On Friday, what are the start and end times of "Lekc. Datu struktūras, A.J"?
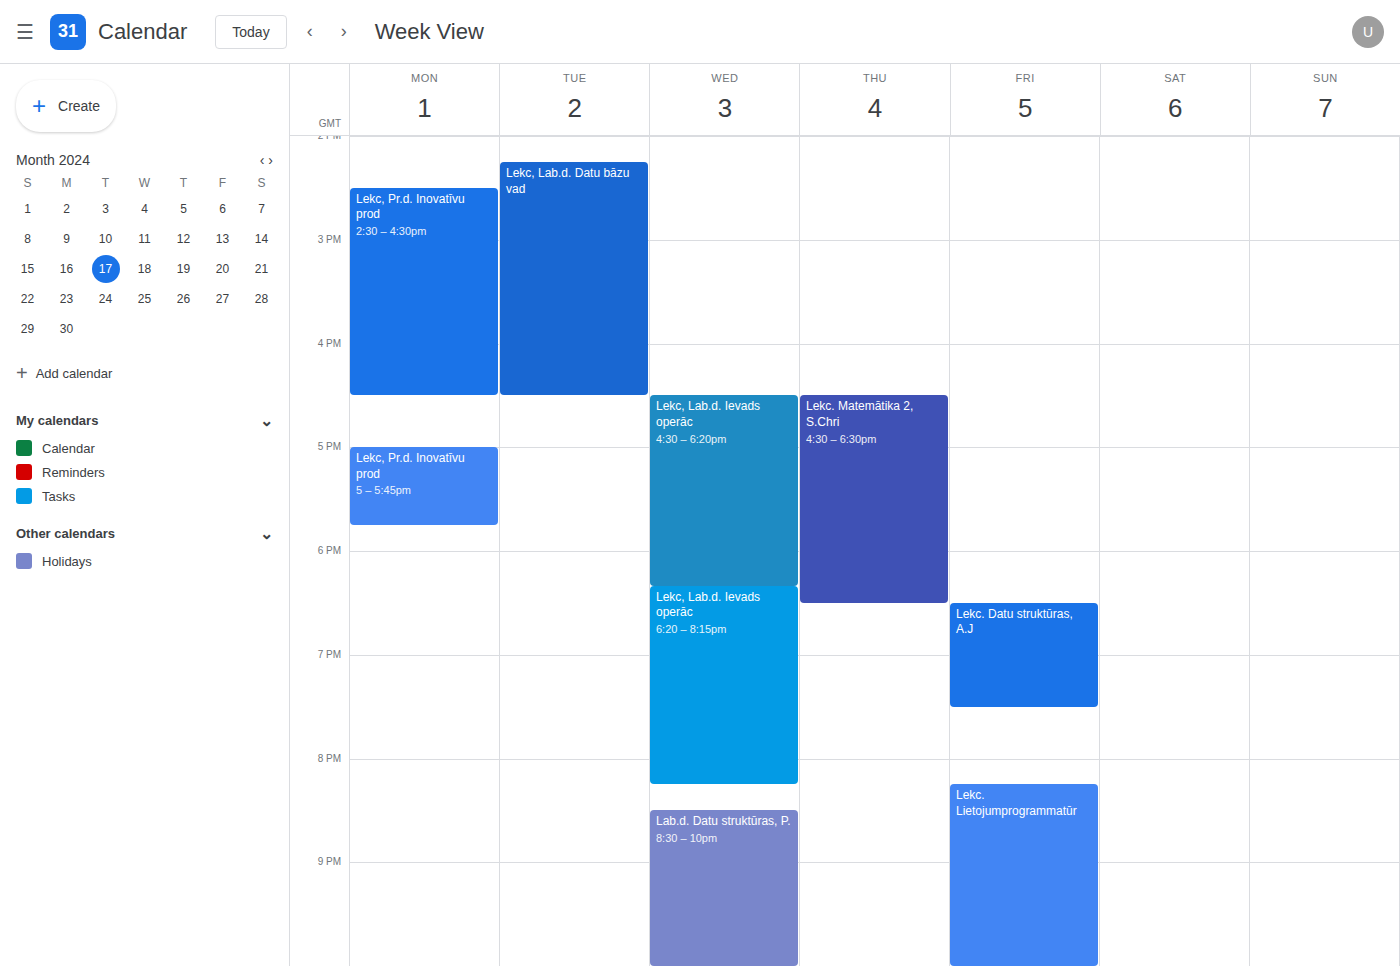
6:30 PM to 7:30 PM